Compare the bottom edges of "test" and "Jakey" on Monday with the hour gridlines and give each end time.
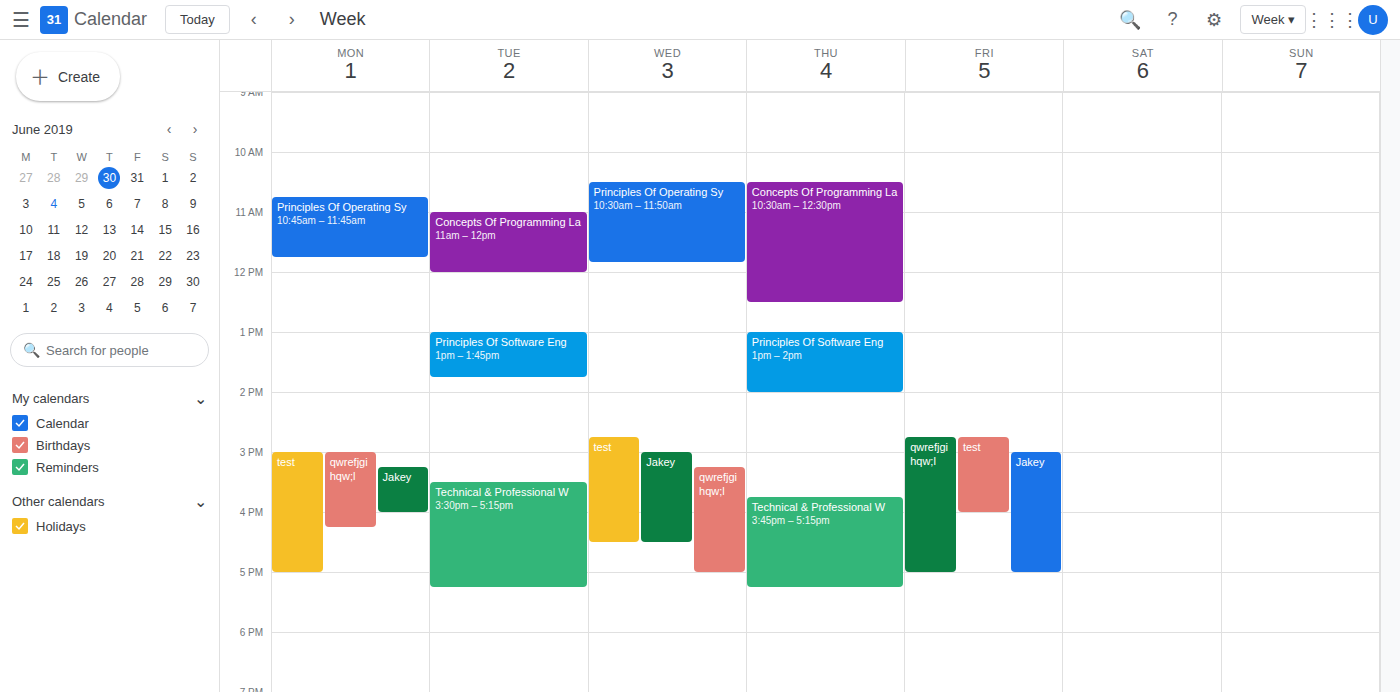
"test": 5:00 PM, exactly on the 5 PM line. "Jakey": 4:00 PM, exactly on the 4 PM line.